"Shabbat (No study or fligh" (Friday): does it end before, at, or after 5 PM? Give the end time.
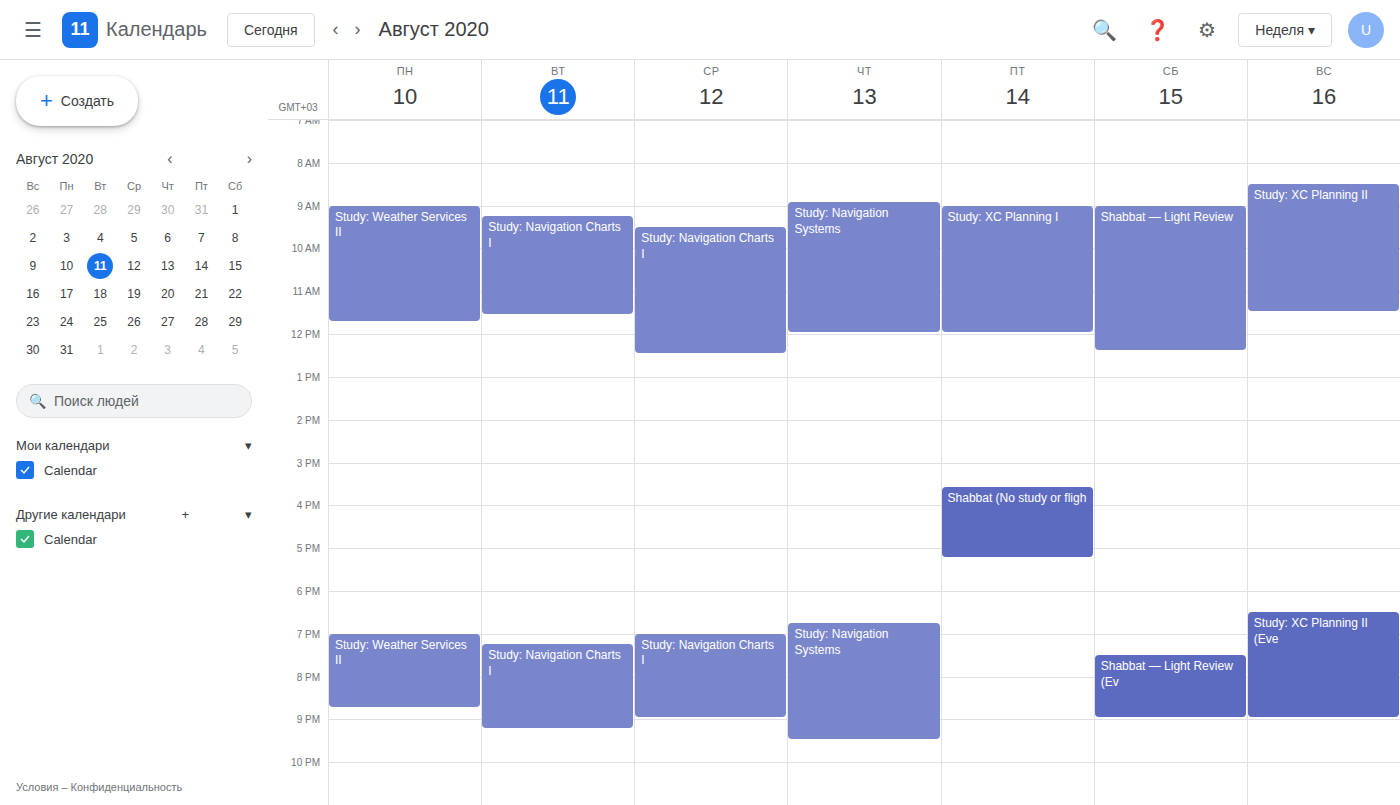
5:15 PM -- after 5 PM, 15 minutes below the 5 PM line.